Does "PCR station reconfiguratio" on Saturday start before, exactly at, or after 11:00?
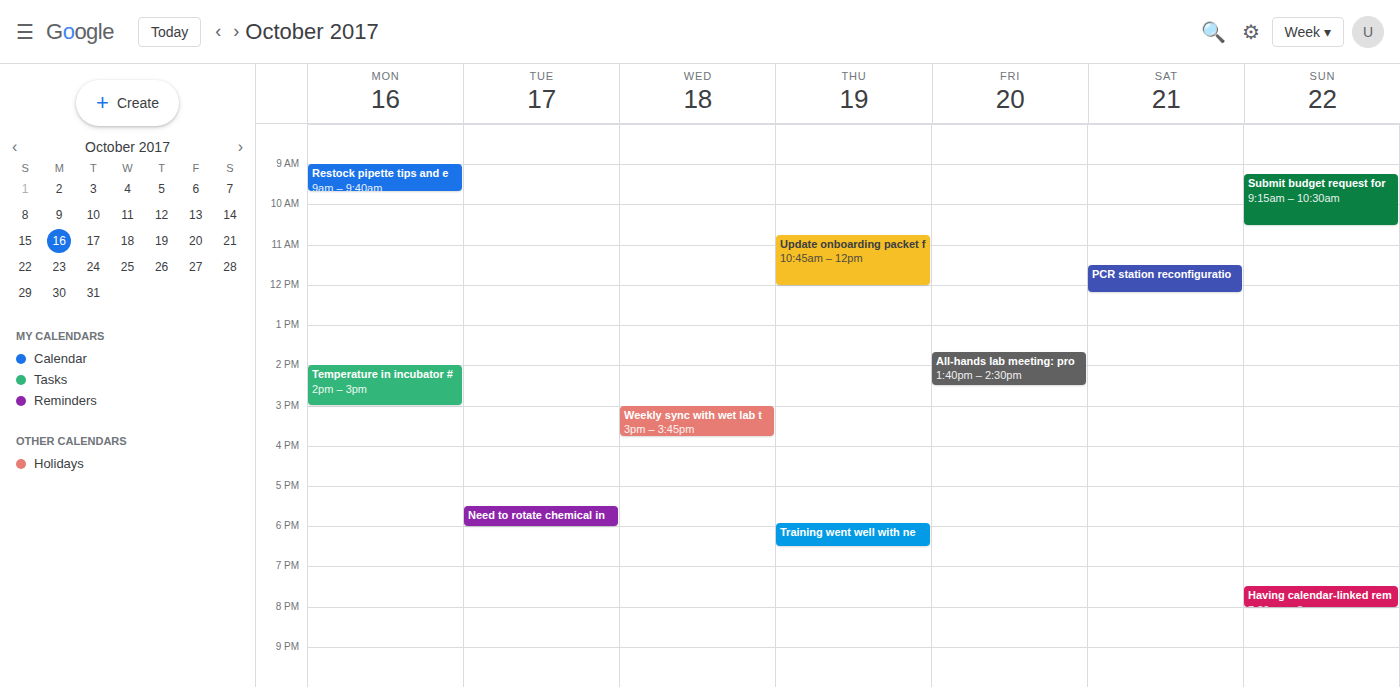
11:30 -- after 11:00, 30 minutes below the 11:00 line.